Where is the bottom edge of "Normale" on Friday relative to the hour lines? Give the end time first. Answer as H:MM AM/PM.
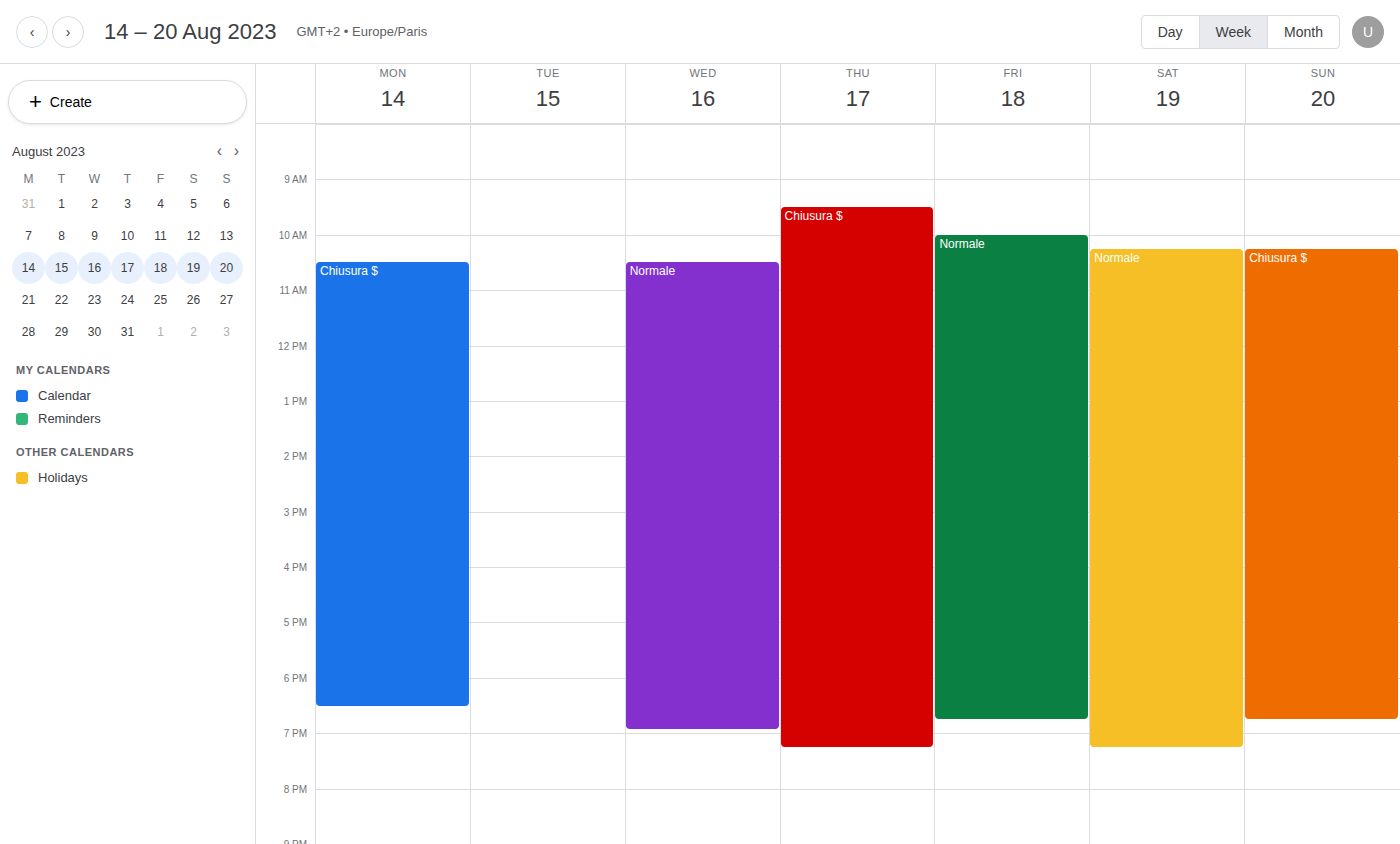
6:45 PM -- neither: three quarters of the way from the 6 PM line to the 7 PM line.